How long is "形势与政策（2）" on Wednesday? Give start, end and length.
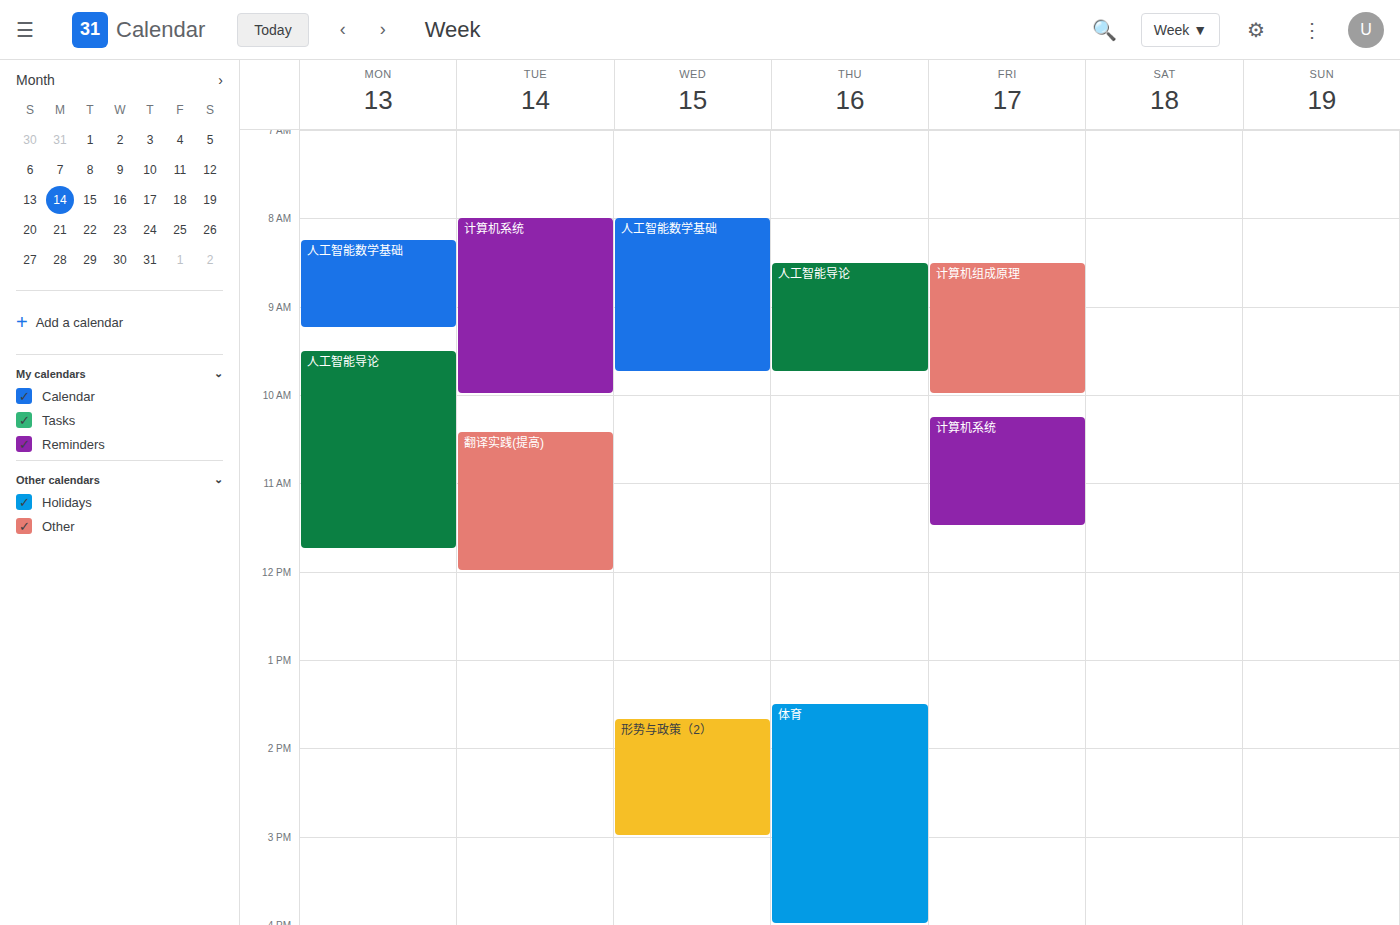
1:40 PM to 3:00 PM, 1 hour 20 minutes